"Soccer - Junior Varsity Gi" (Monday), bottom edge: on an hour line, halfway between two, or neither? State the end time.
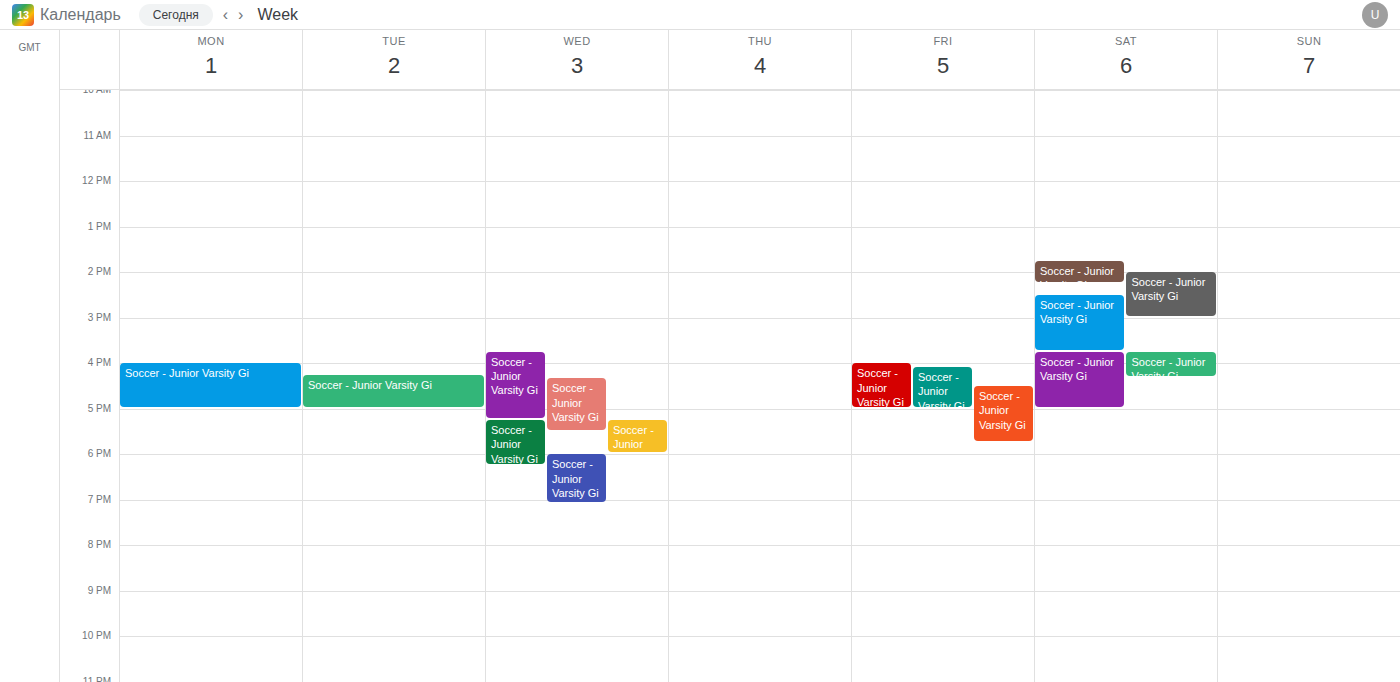
5:00 PM -- exactly on the 5 PM line.